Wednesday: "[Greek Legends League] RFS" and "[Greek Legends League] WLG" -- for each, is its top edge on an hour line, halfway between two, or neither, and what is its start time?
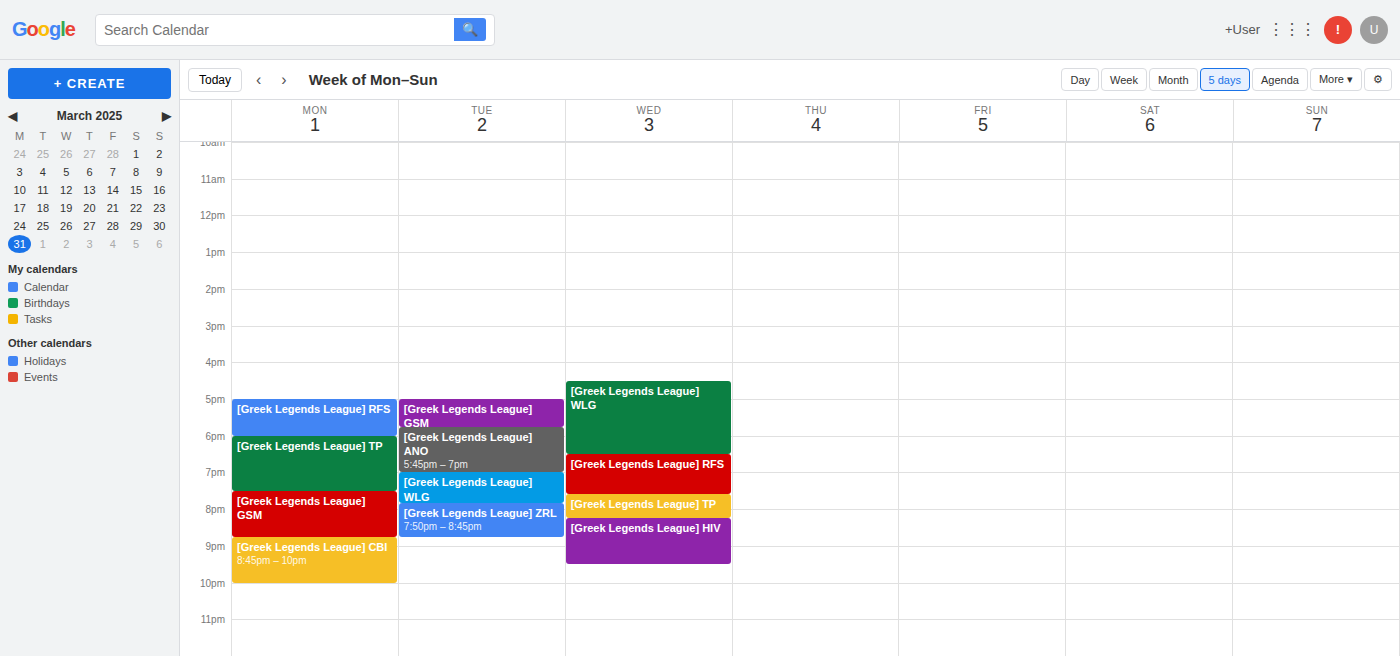
"[Greek Legends League] RFS": 6:30 PM, halfway between the 6 PM and 7 PM lines. "[Greek Legends League] WLG": 4:30 PM, halfway between the 4 PM and 5 PM lines.